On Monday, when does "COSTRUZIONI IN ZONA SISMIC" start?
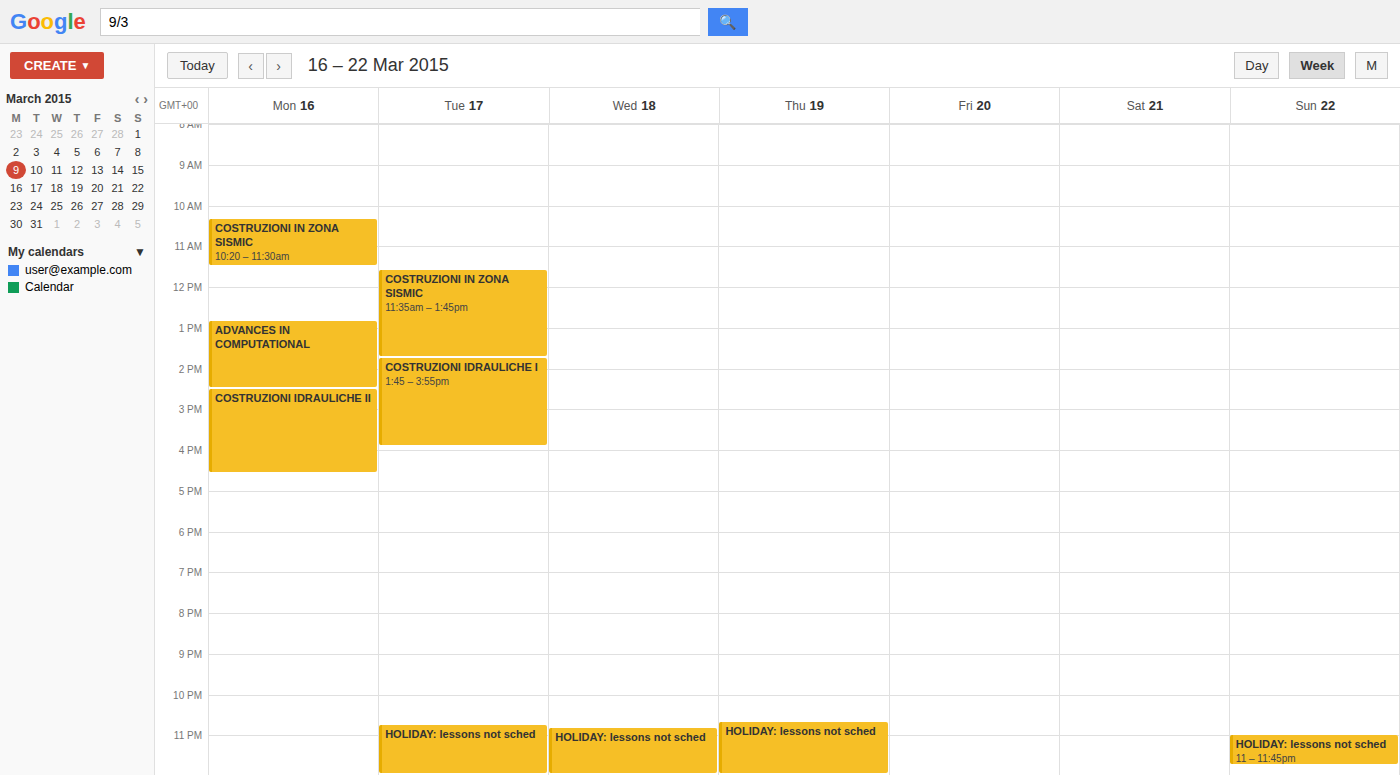
10:20 AM